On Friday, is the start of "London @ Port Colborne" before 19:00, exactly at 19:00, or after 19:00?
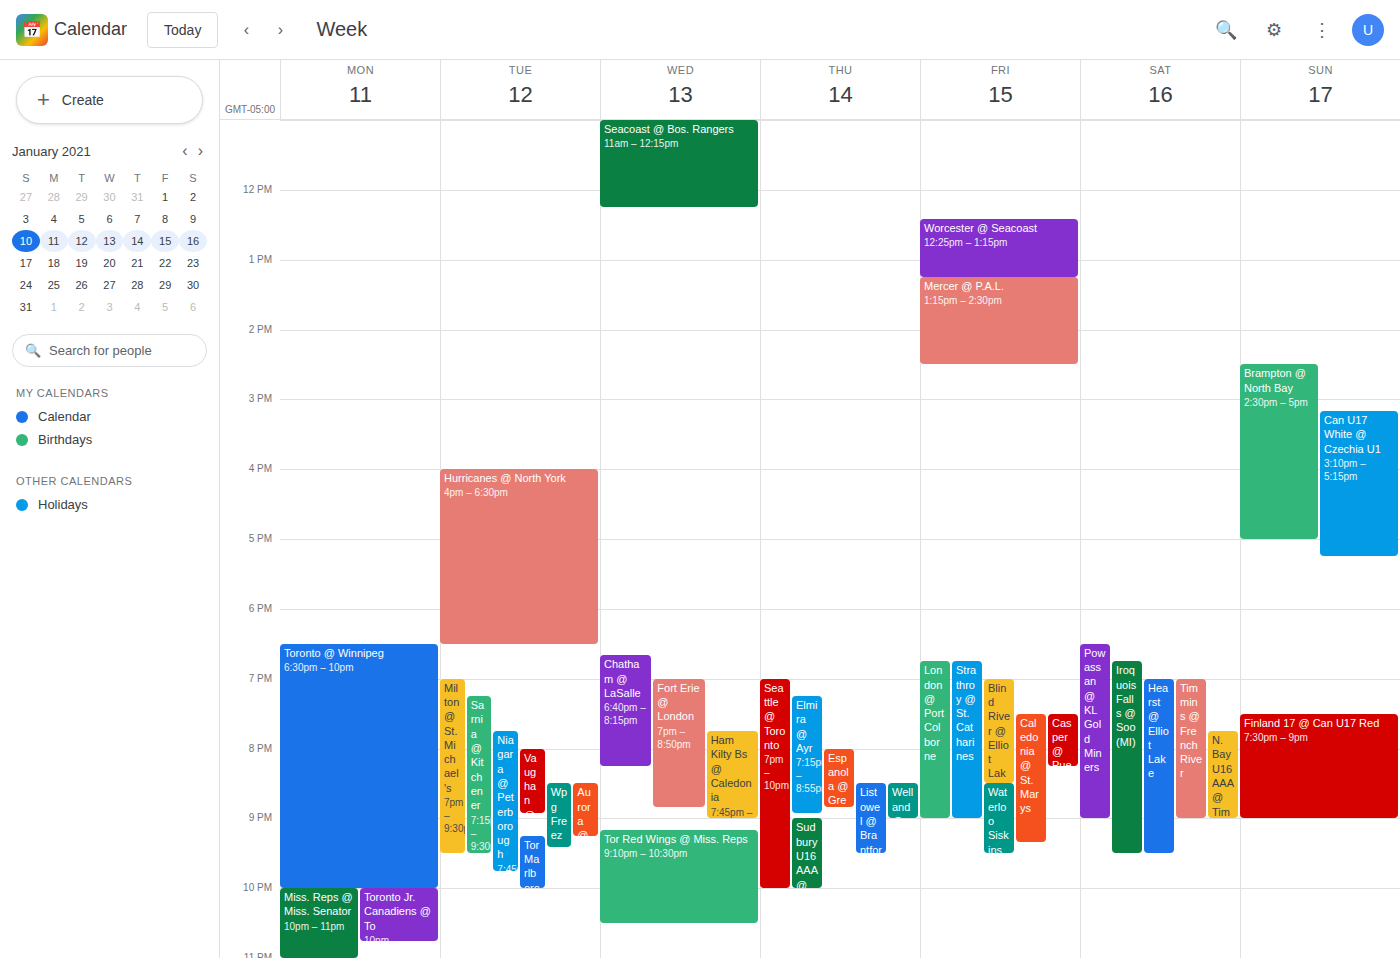
18:45 -- before 19:00, 15 minutes above the 19:00 line.